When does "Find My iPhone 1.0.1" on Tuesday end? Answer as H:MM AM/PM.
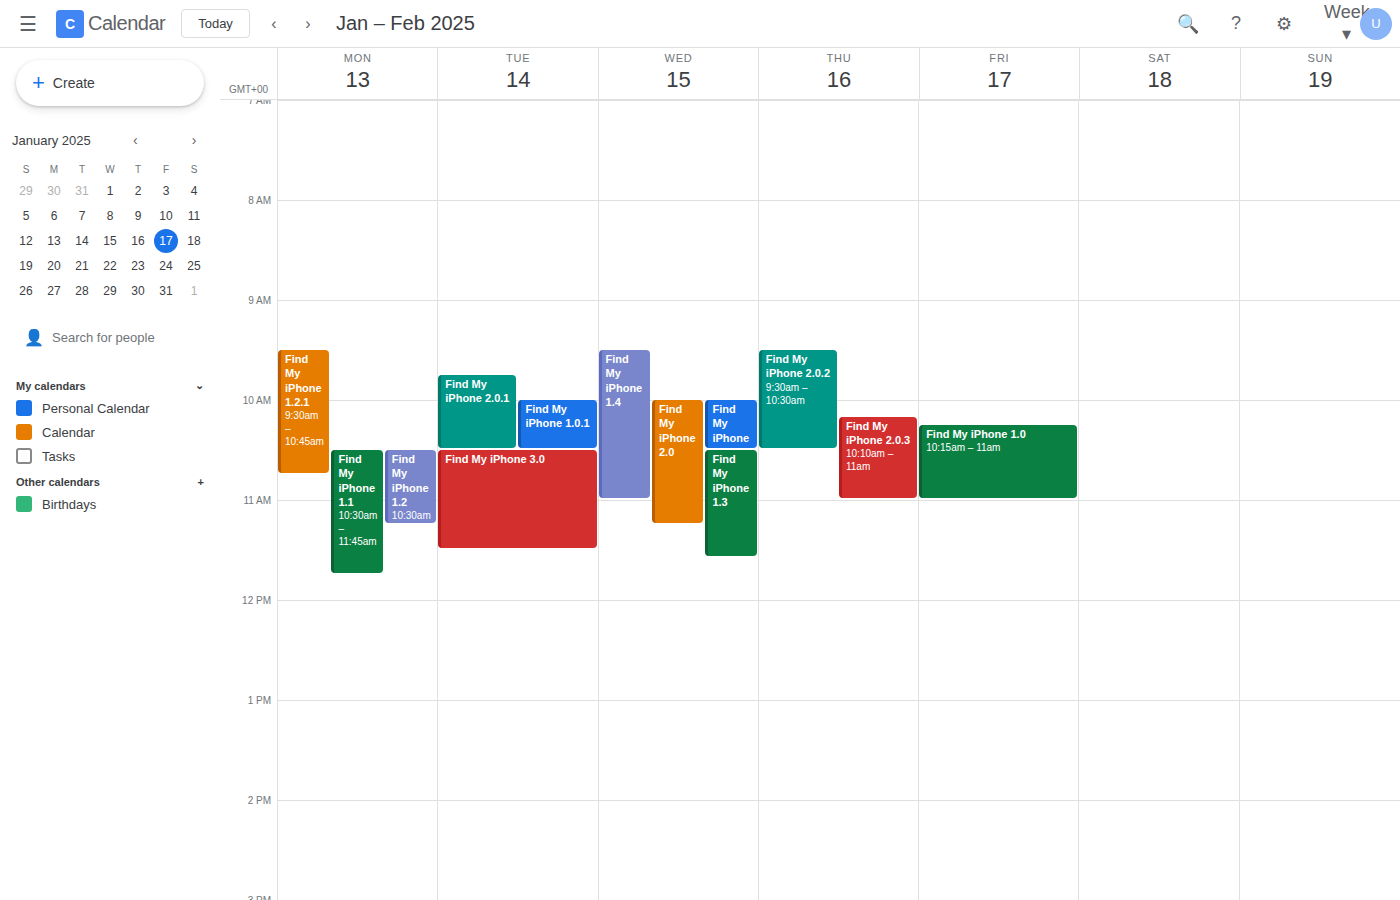
10:30 AM